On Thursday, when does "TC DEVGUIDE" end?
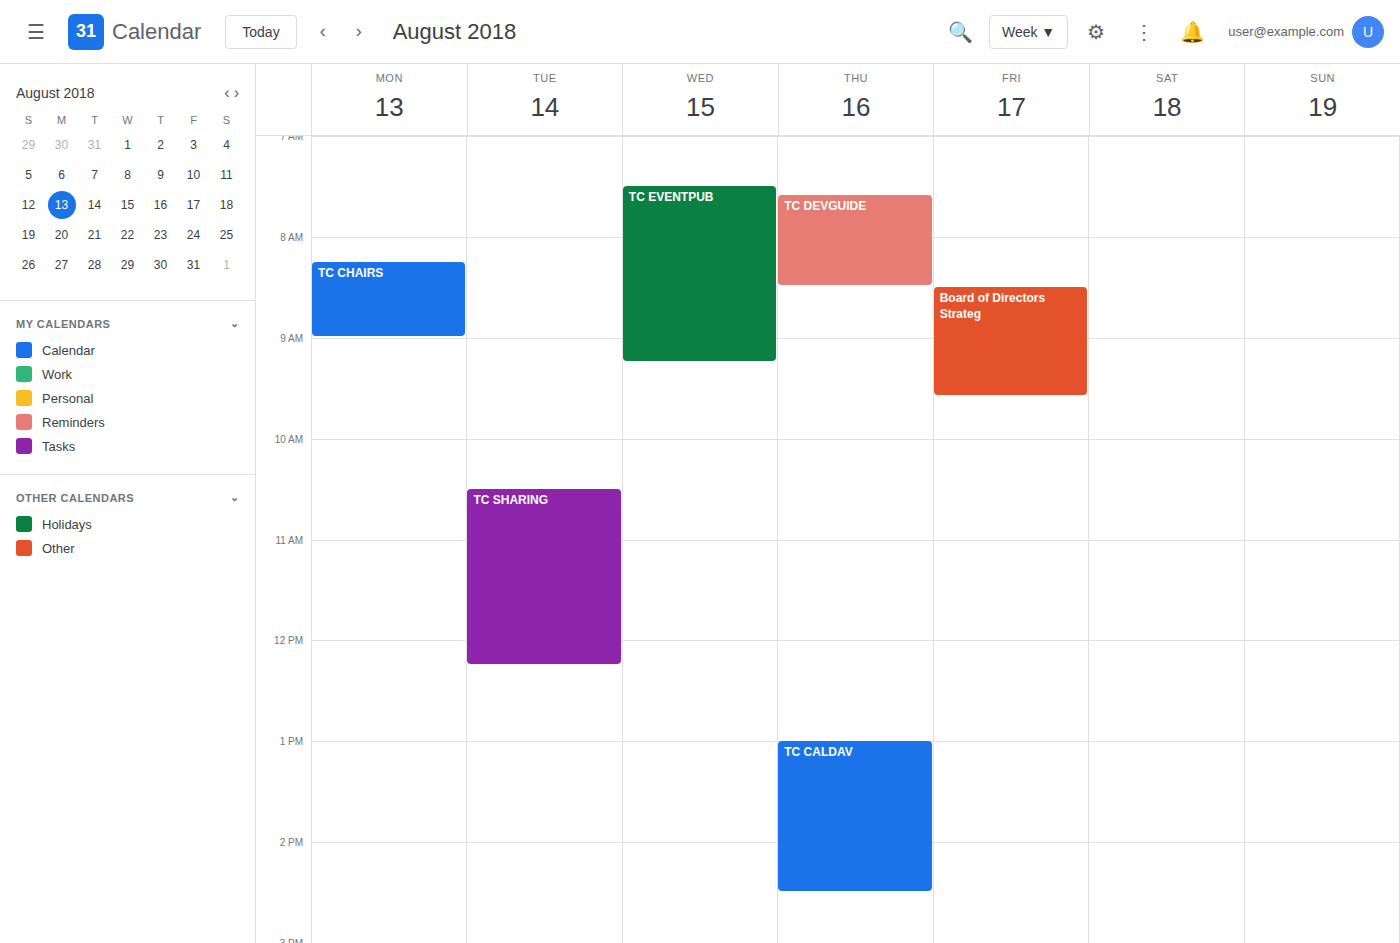
8:30 AM